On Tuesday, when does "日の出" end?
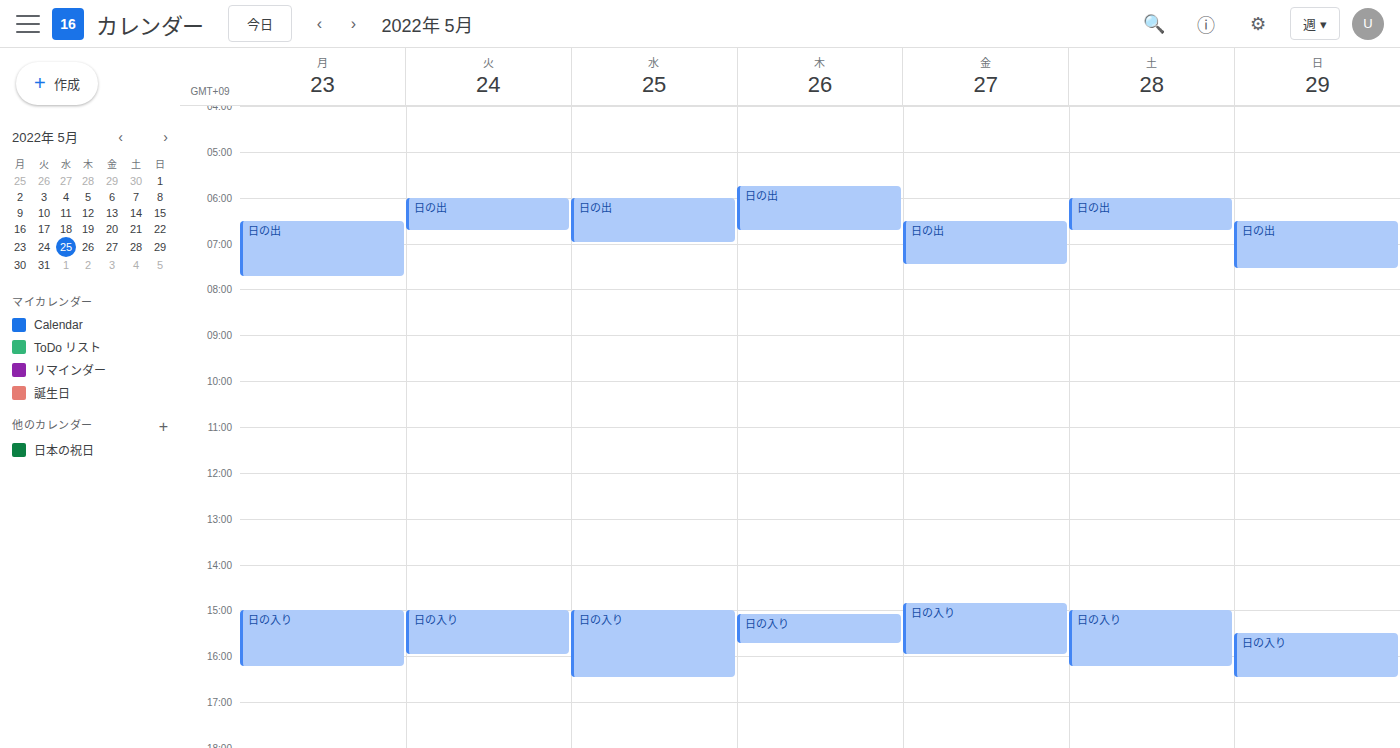
6:45 AM